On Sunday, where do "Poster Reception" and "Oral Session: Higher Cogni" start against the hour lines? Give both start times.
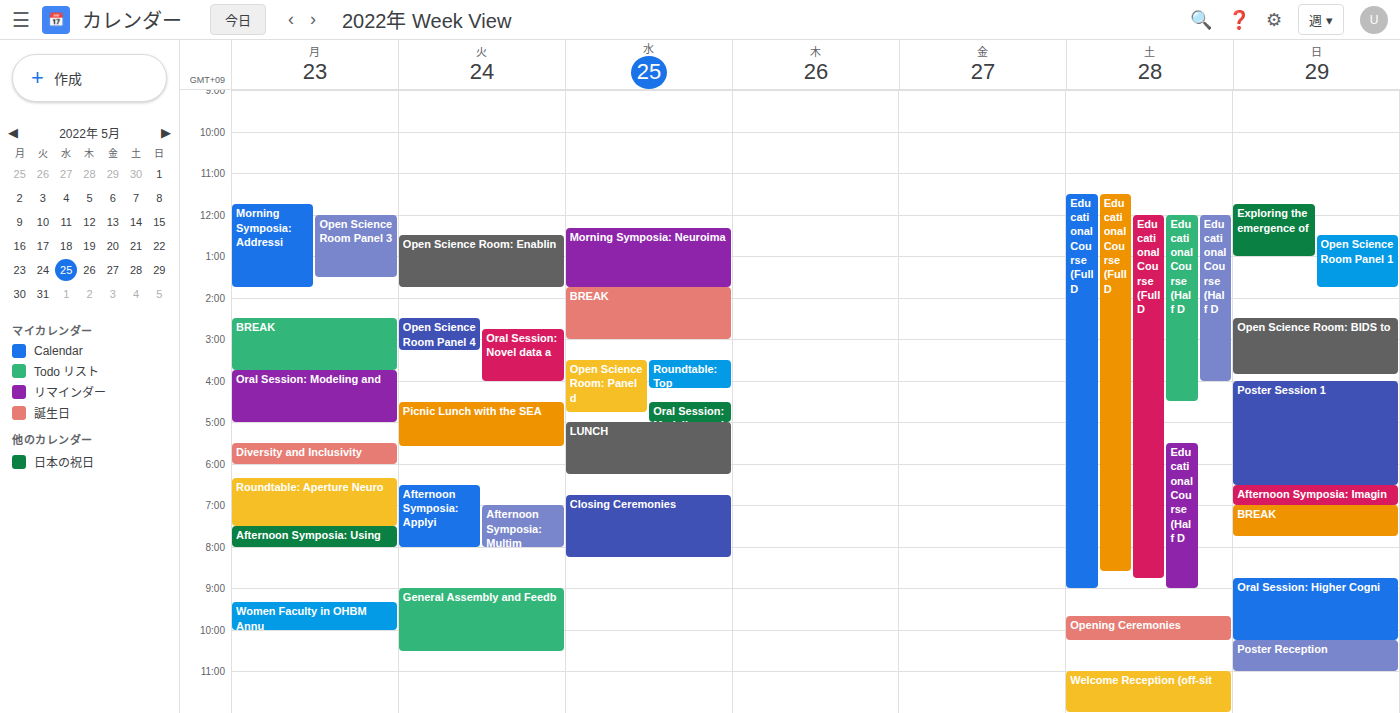
"Poster Reception": 10:15 PM, neither: a quarter of the way from the 10 PM line to the 11 PM line. "Oral Session: Higher Cogni": 8:45 PM, neither: three quarters of the way from the 8 PM line to the 9 PM line.